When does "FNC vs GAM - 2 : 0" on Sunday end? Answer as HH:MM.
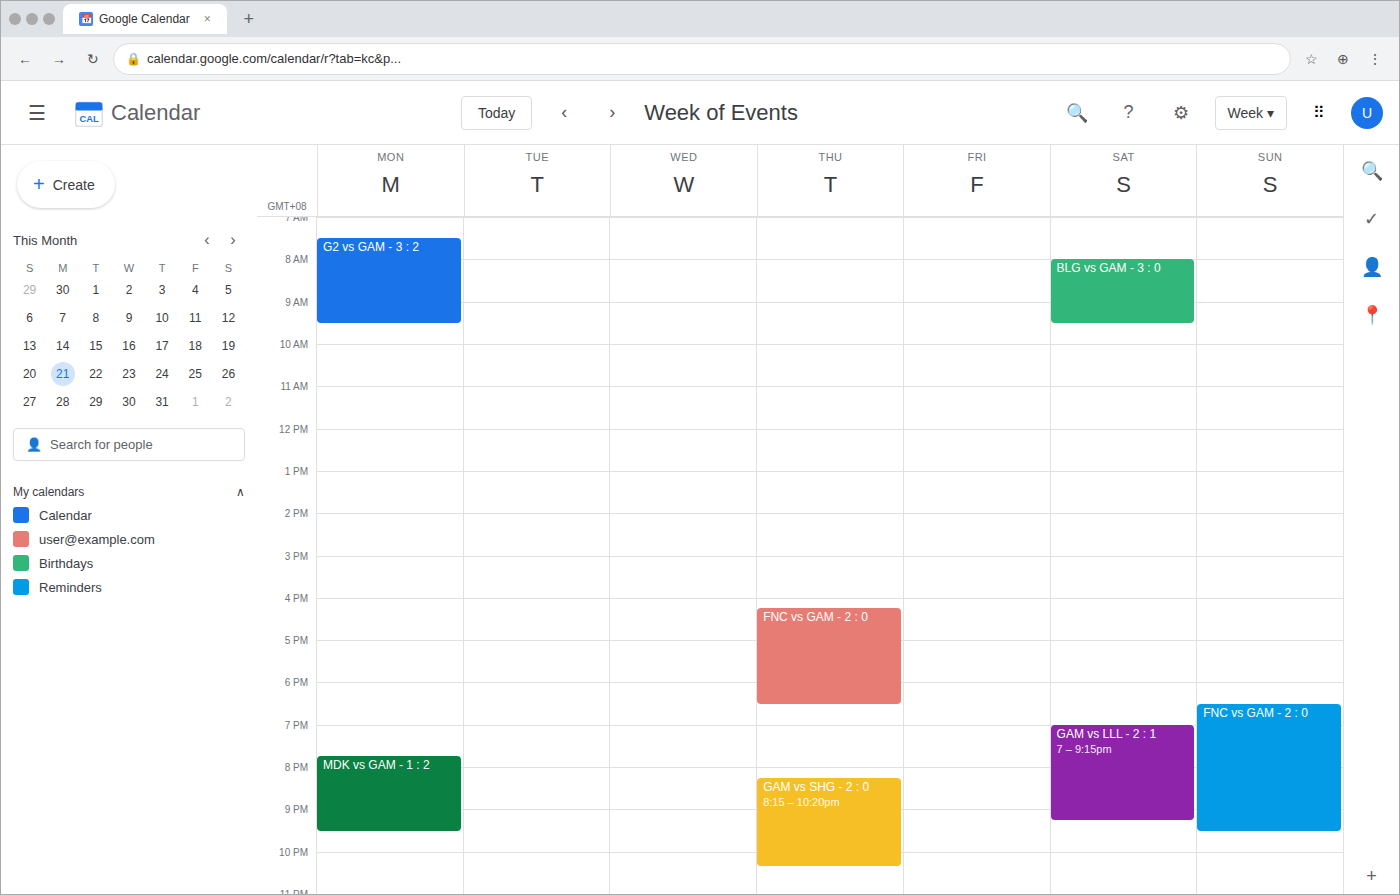
21:30